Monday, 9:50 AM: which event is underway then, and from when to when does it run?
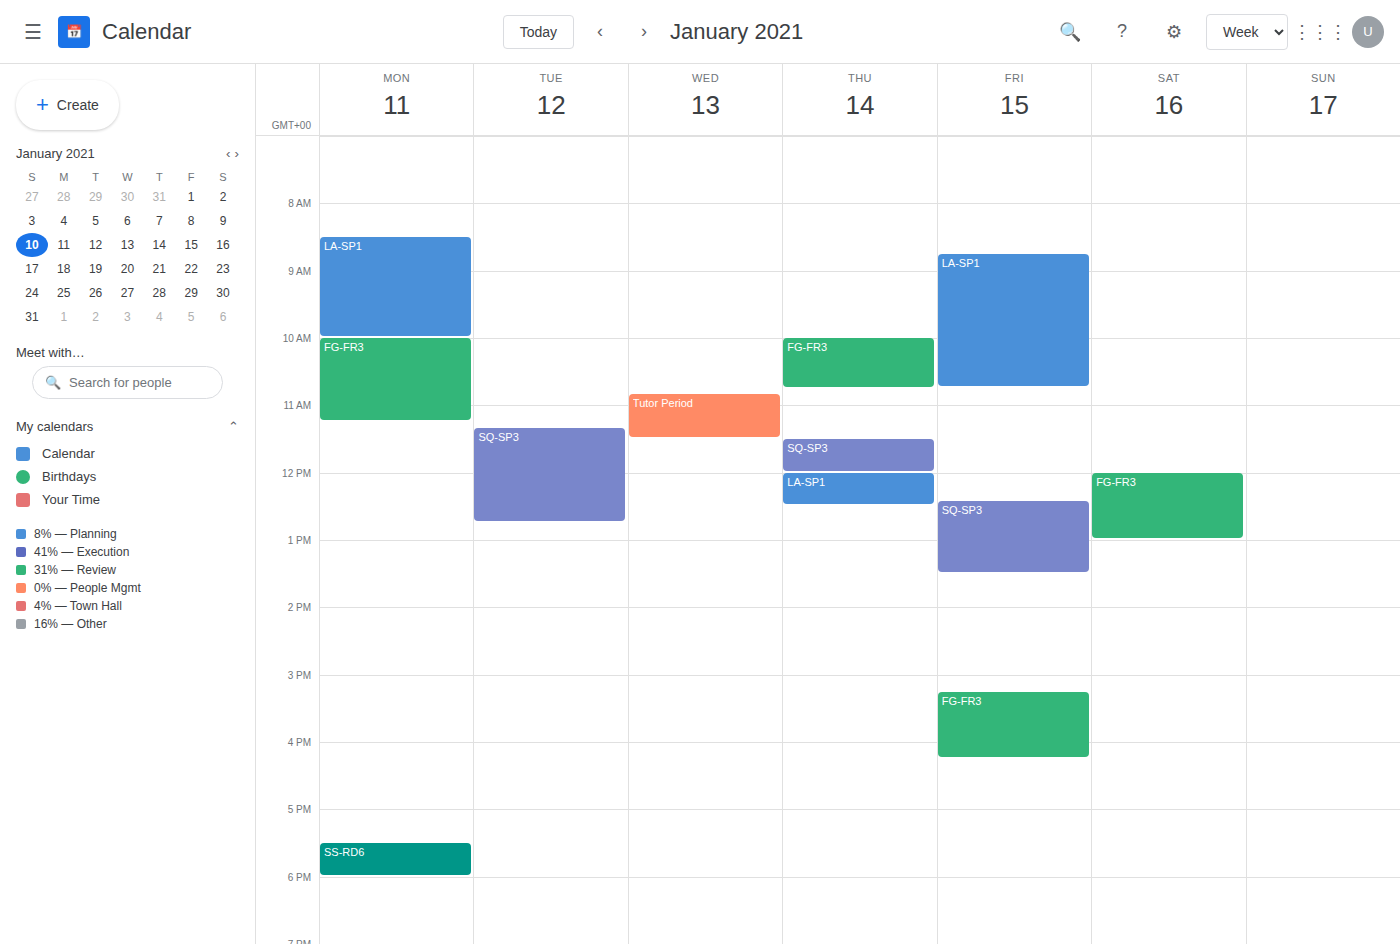
"LA-SP1", 8:30 AM to 10:00 AM